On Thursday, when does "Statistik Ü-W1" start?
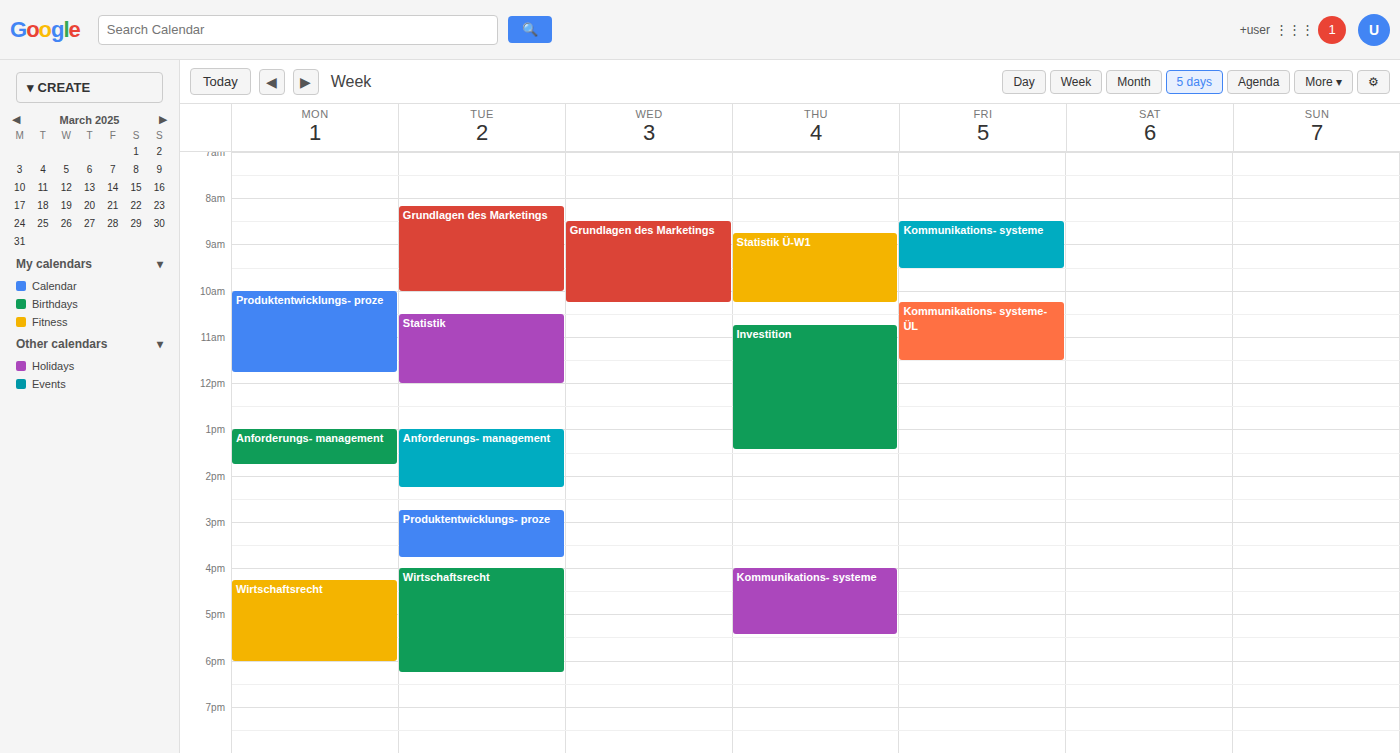
8:45 AM